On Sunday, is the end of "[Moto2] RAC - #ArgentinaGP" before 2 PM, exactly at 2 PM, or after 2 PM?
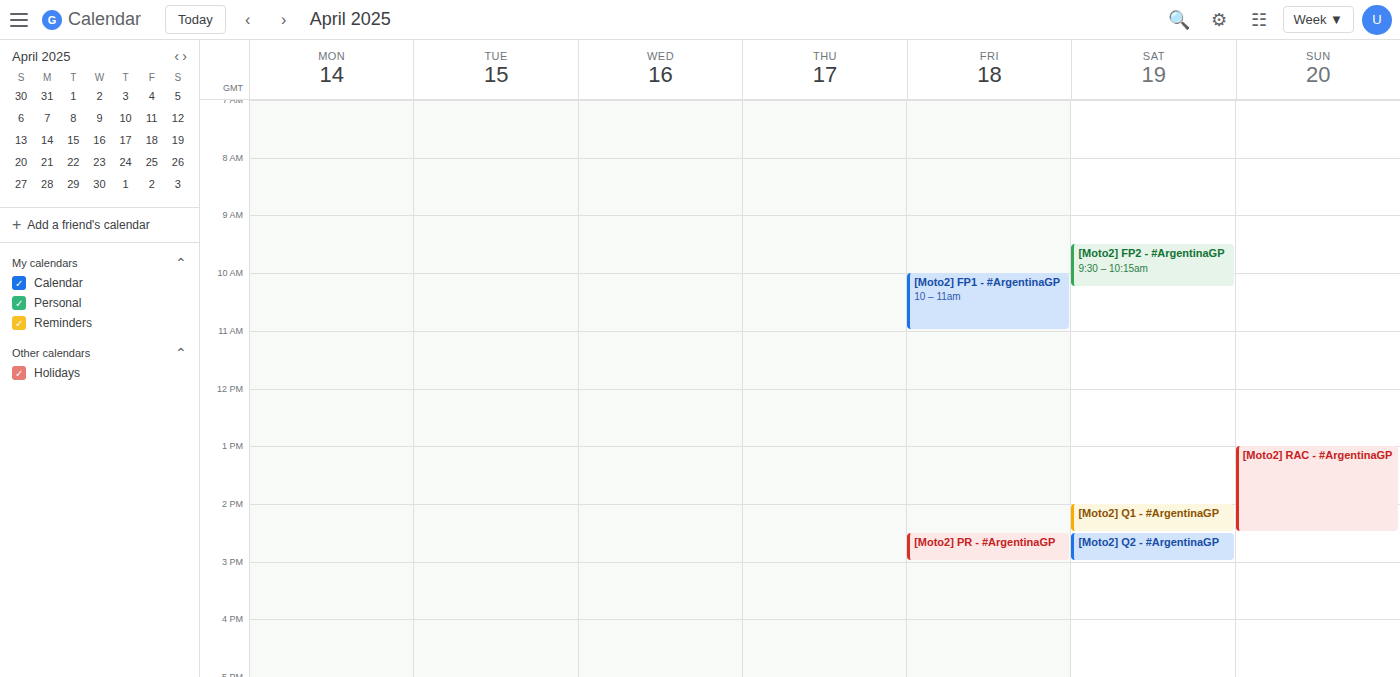
2:30 PM -- after 2 PM, 30 minutes below the 2 PM line.